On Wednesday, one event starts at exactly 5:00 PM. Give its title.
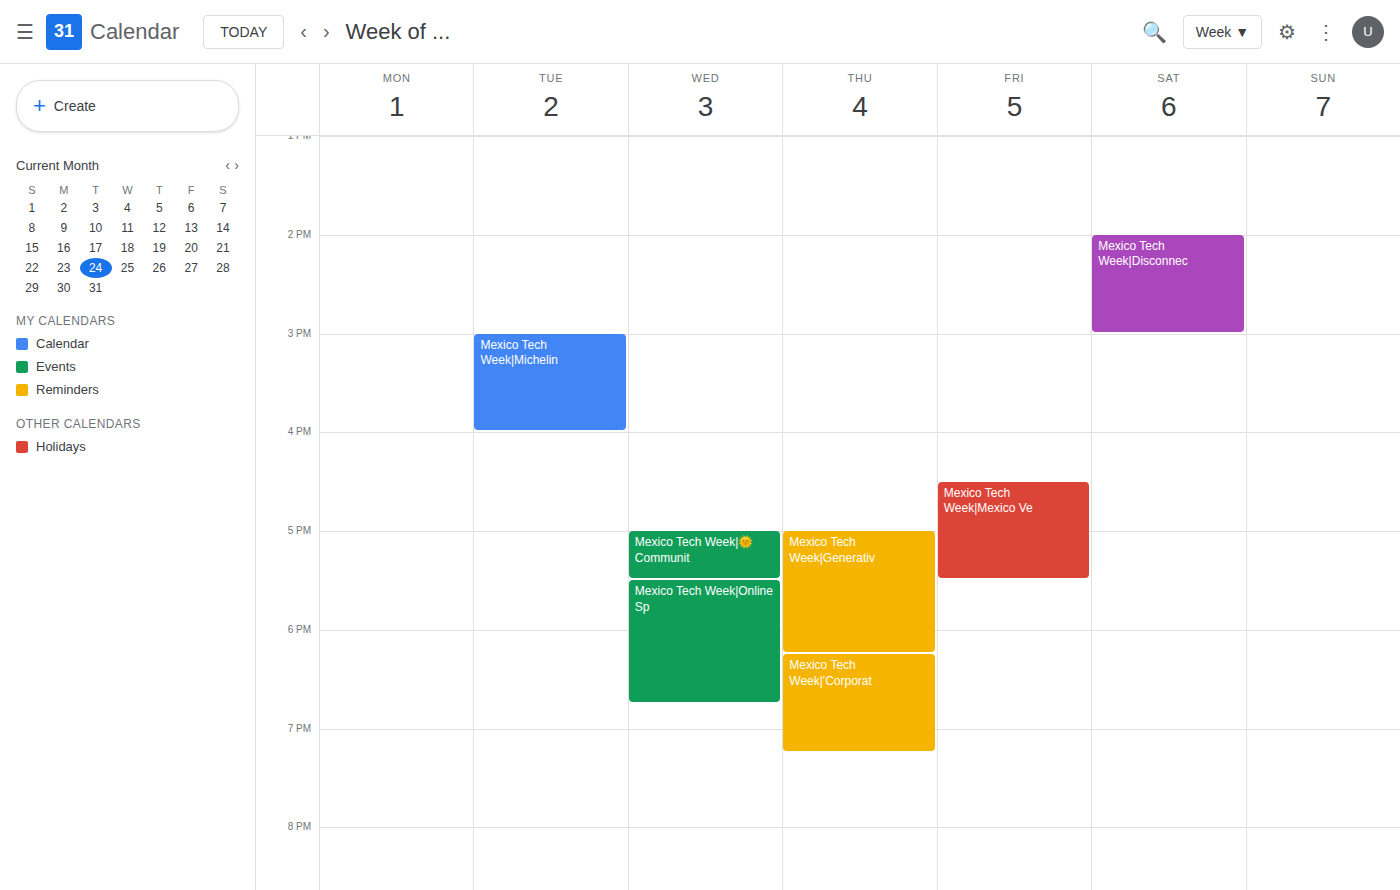
"Mexico Tech Week|🌞Communit"